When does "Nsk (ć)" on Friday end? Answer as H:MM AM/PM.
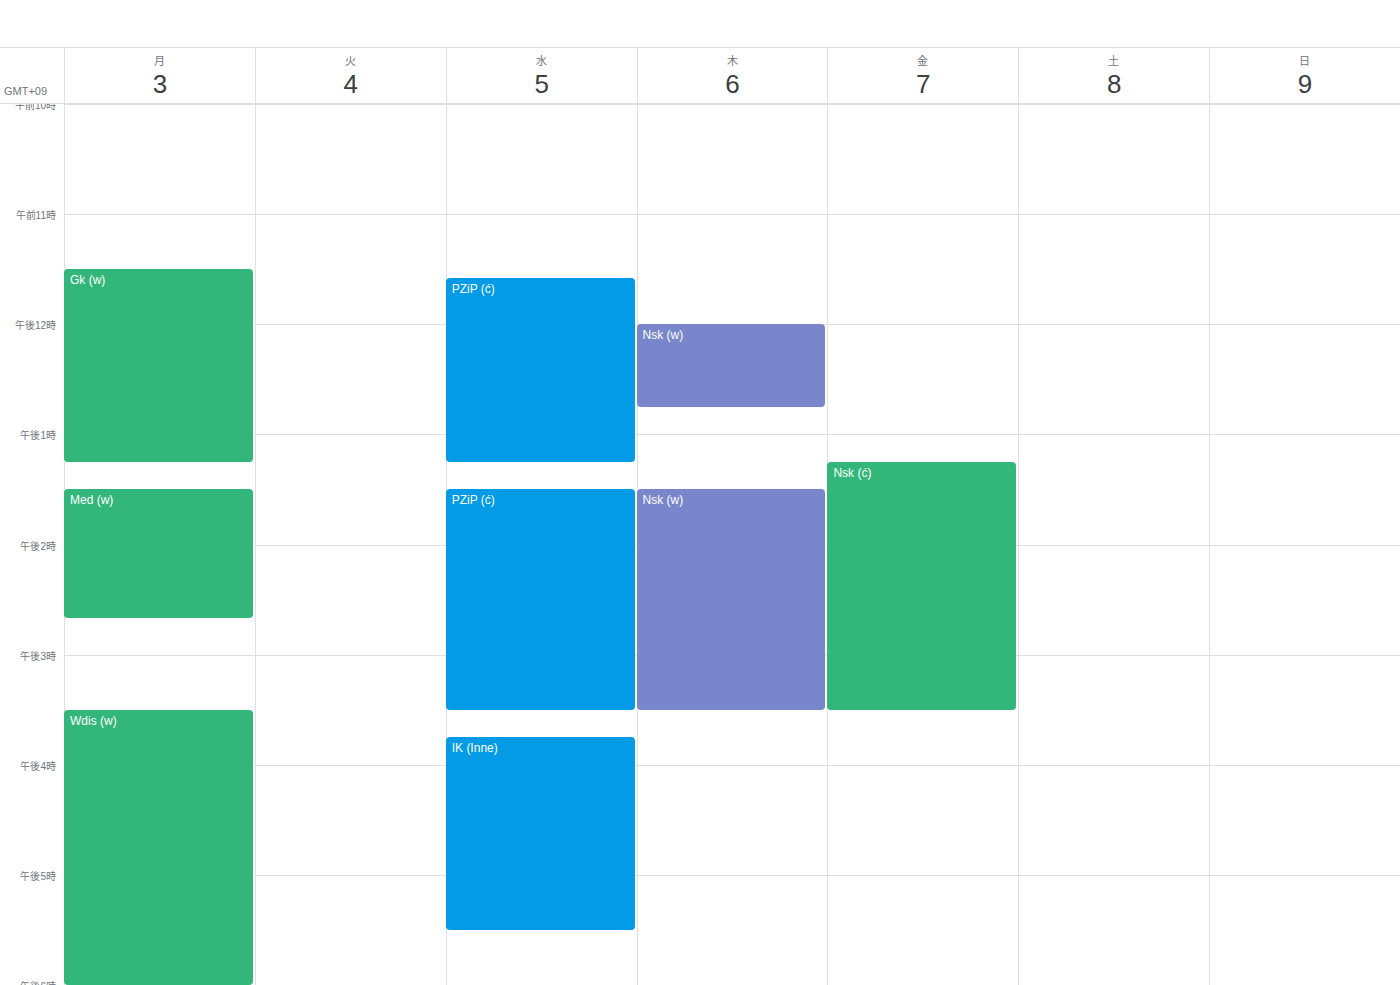
3:30 PM